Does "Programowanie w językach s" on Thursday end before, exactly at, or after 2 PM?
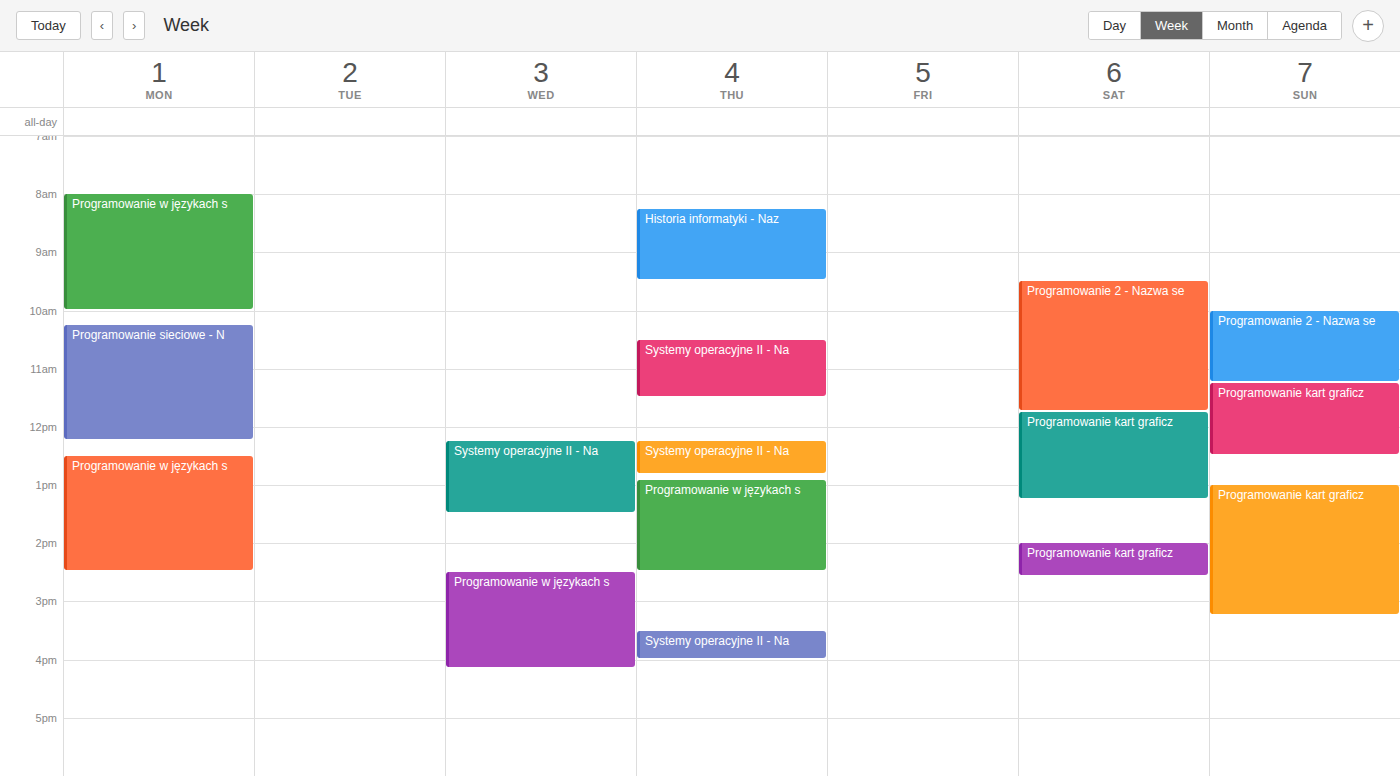
2:30 PM -- after 2 PM, 30 minutes below the 2 PM line.